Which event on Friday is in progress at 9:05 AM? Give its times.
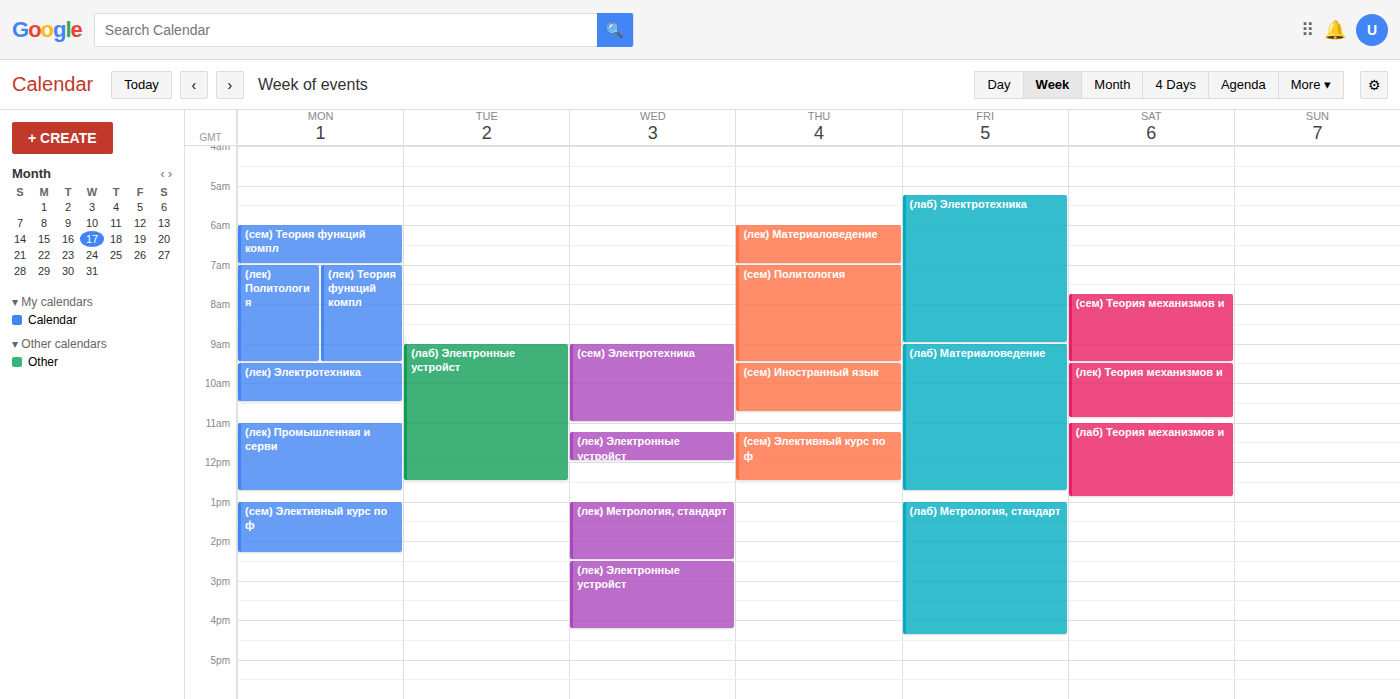
"(лаб) Материаловедение", 9:00 AM to 12:45 PM